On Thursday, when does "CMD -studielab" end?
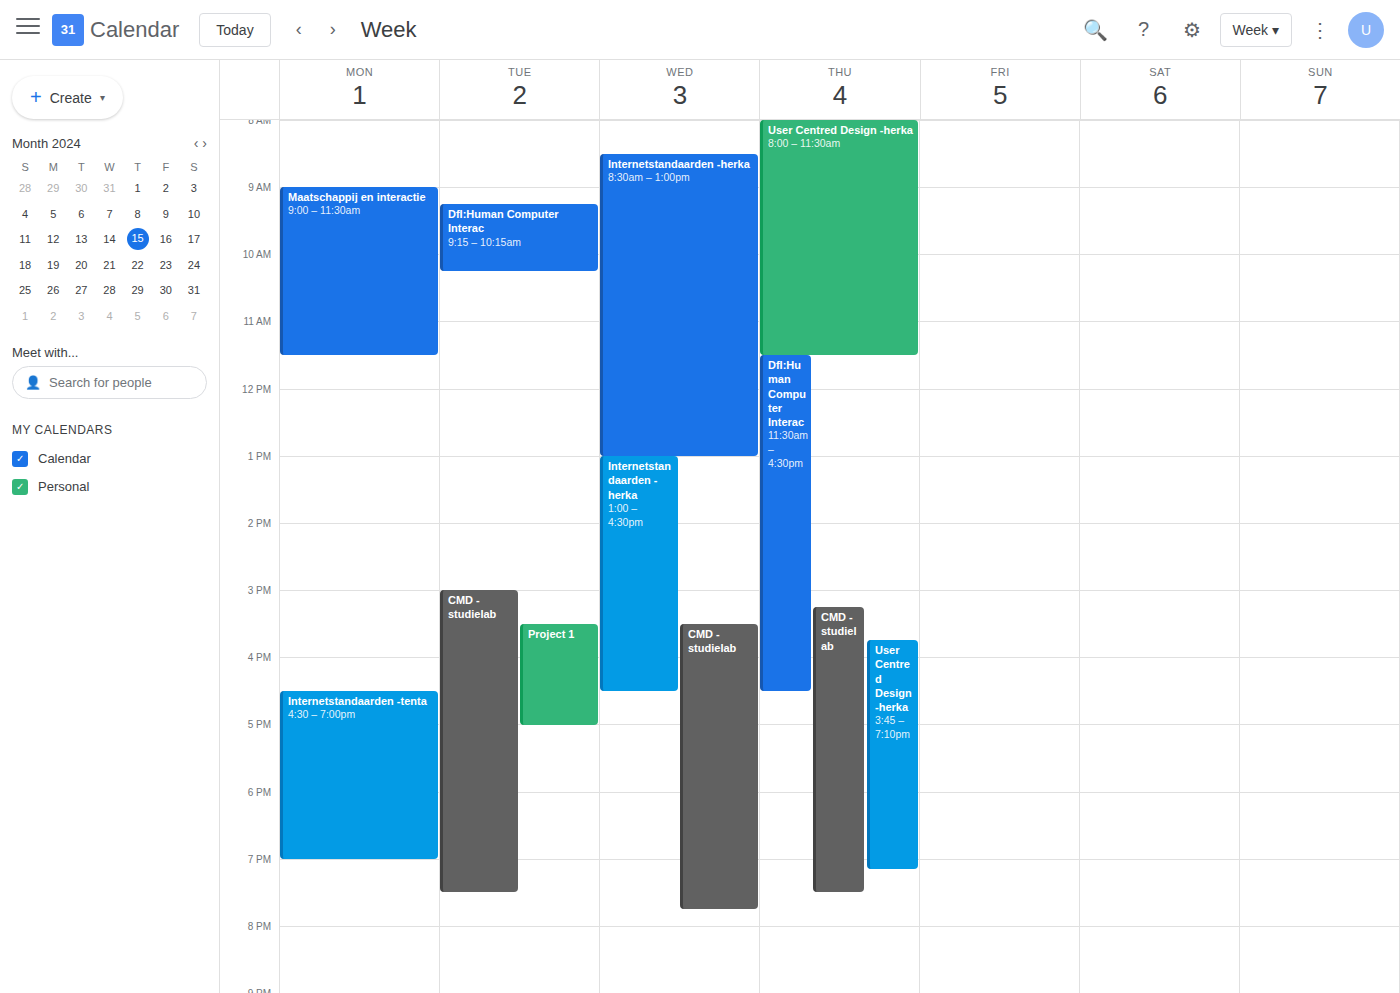
7:30 PM